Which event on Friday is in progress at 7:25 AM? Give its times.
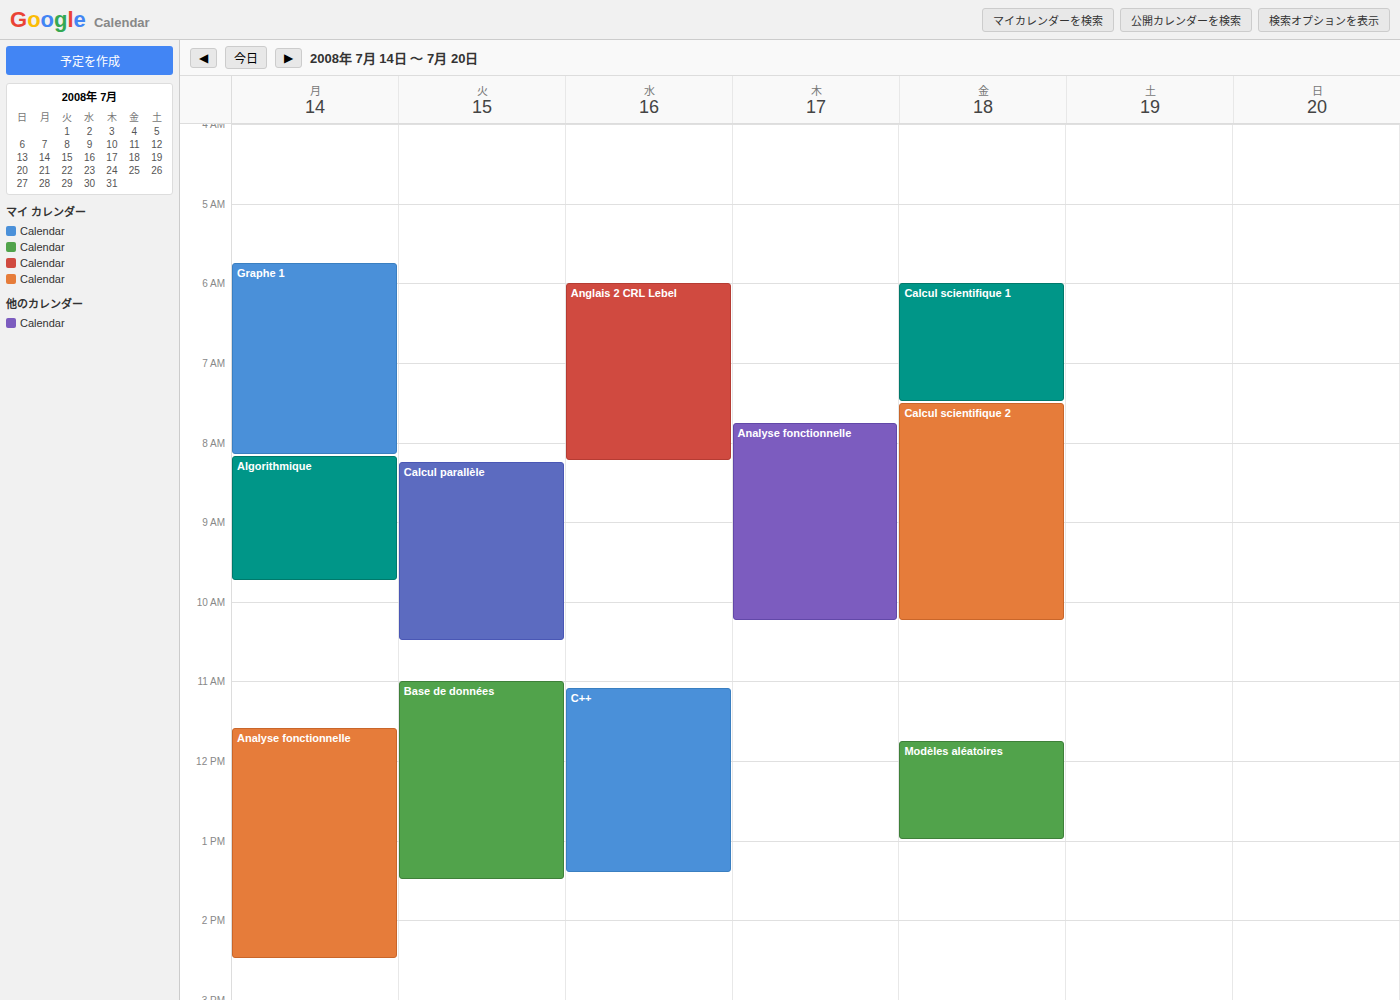
"Calcul scientifique 1", 6:00 AM to 7:30 AM